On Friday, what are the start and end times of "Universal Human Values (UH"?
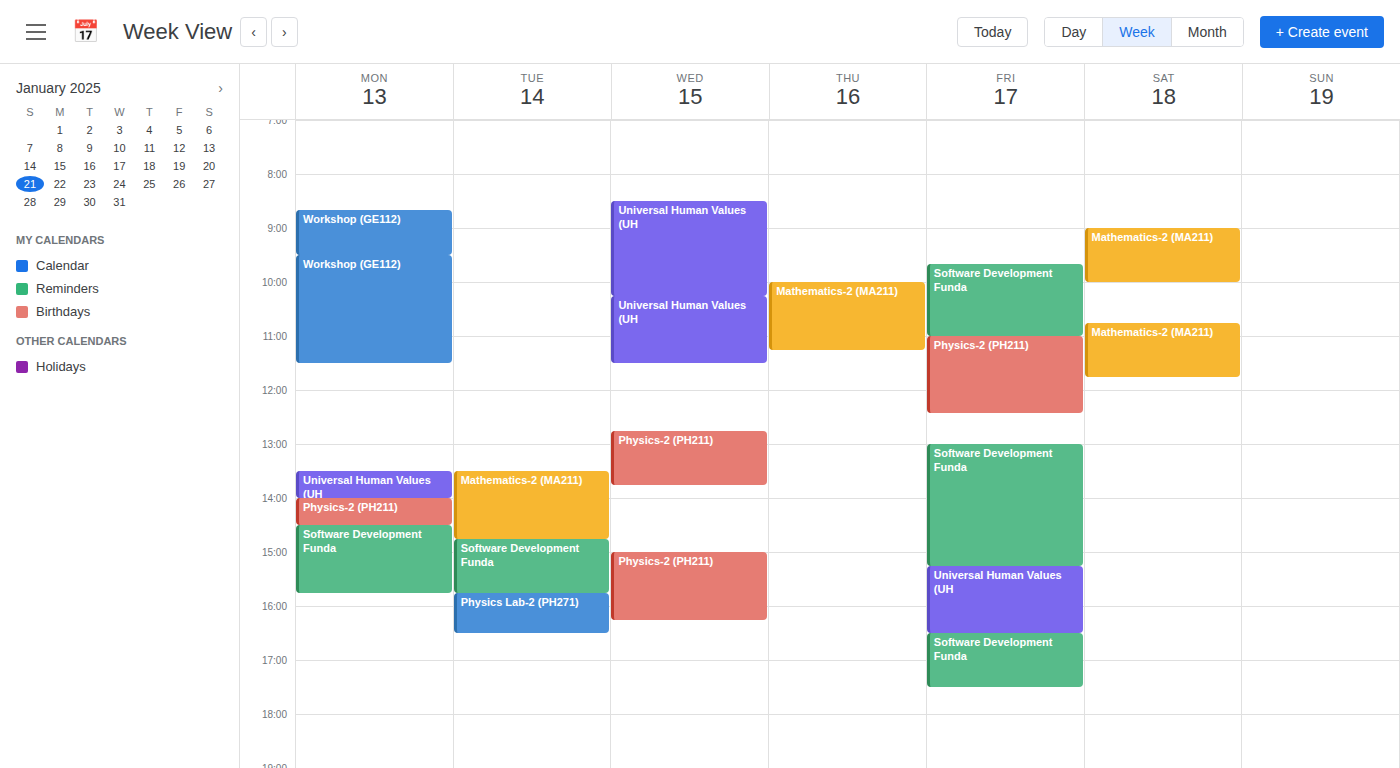
3:15 PM to 4:30 PM